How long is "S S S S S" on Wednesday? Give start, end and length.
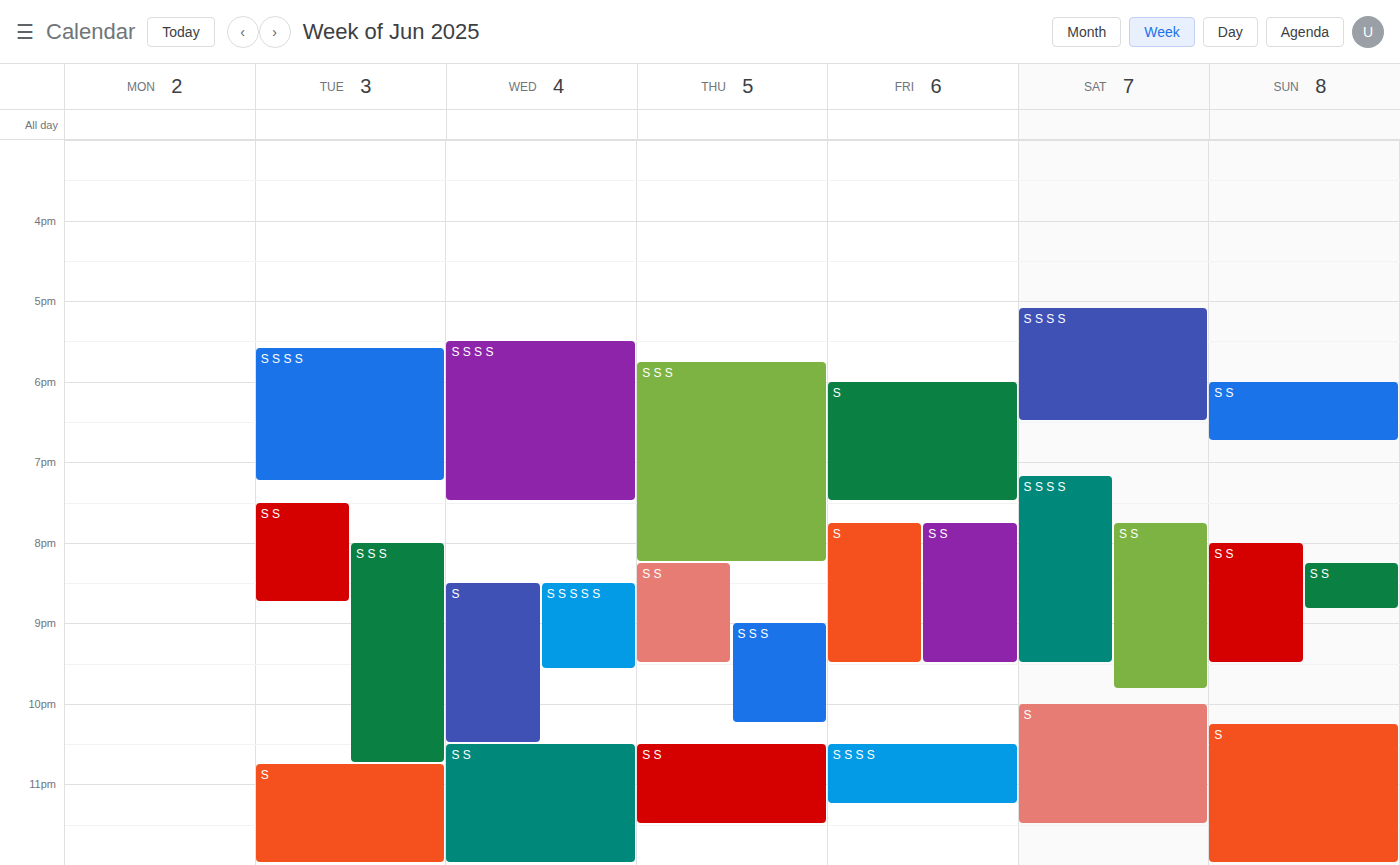
8:30 PM to 9:35 PM, 1 hour 5 minutes